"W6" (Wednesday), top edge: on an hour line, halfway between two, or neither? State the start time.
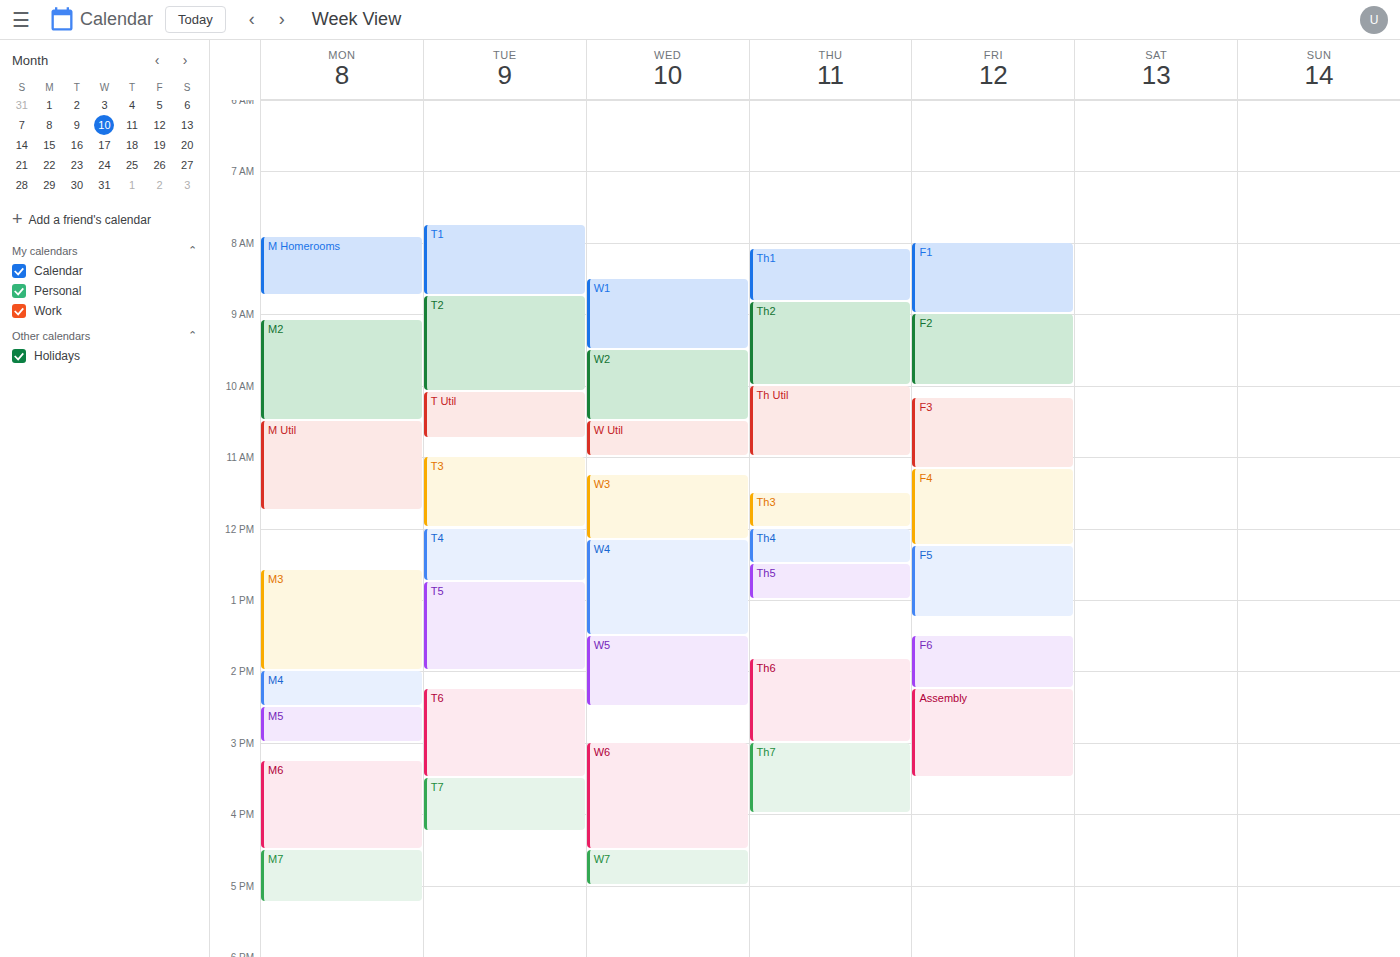
3:00 PM -- exactly on the 3 PM line.